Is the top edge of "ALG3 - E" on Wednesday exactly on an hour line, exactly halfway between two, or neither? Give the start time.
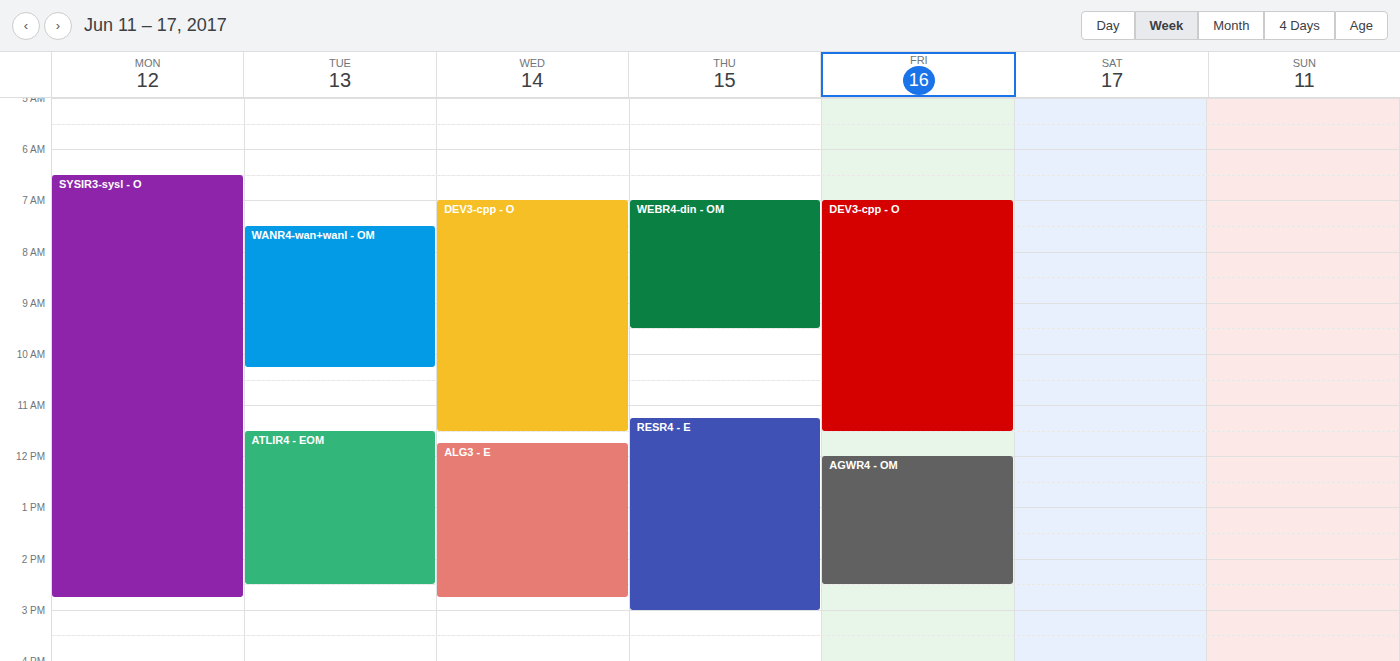
11:45 AM -- neither: three quarters of the way from the 11 AM line to the 12 PM line.